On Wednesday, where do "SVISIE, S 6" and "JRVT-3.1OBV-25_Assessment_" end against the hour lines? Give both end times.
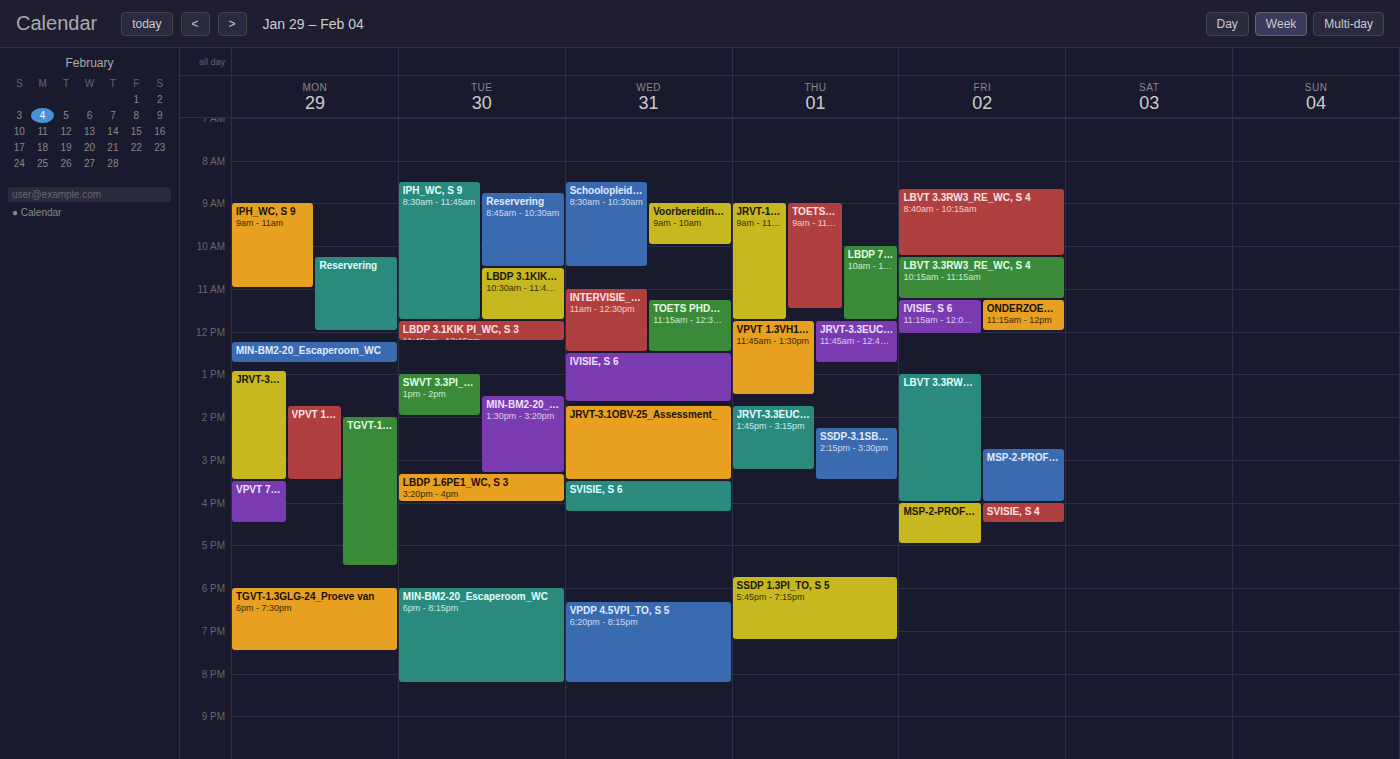
"SVISIE, S 6": 4:15 PM, neither: a quarter of the way from the 4 PM line to the 5 PM line. "JRVT-3.1OBV-25_Assessment_": 3:30 PM, halfway between the 3 PM and 4 PM lines.